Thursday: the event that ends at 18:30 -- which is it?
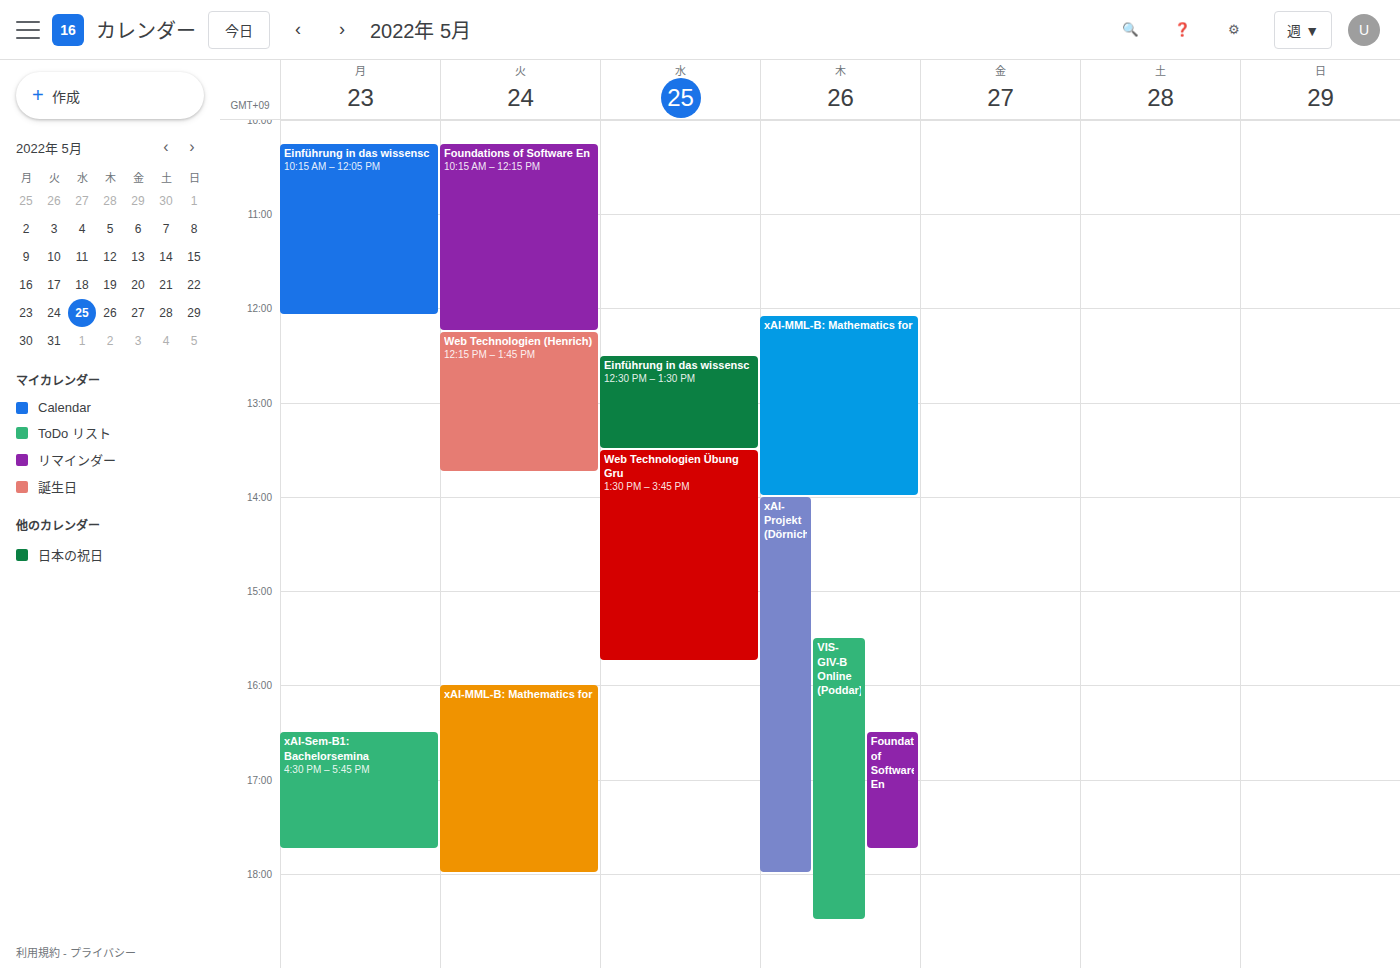
"VIS-GIV-B Online (Poddar)"